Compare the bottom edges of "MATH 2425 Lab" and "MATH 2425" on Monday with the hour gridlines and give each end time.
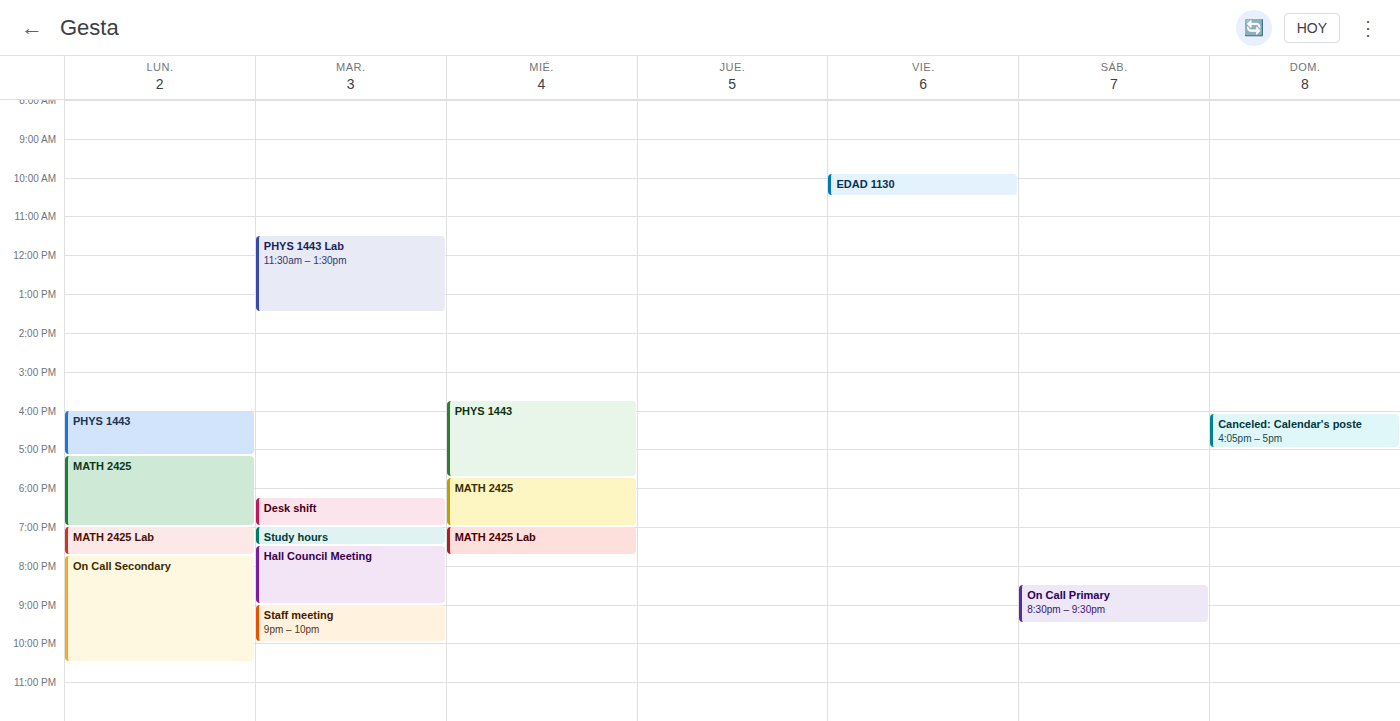
"MATH 2425 Lab": 7:45 PM, neither: three quarters of the way from the 7 PM line to the 8 PM line. "MATH 2425": 7:00 PM, exactly on the 7 PM line.